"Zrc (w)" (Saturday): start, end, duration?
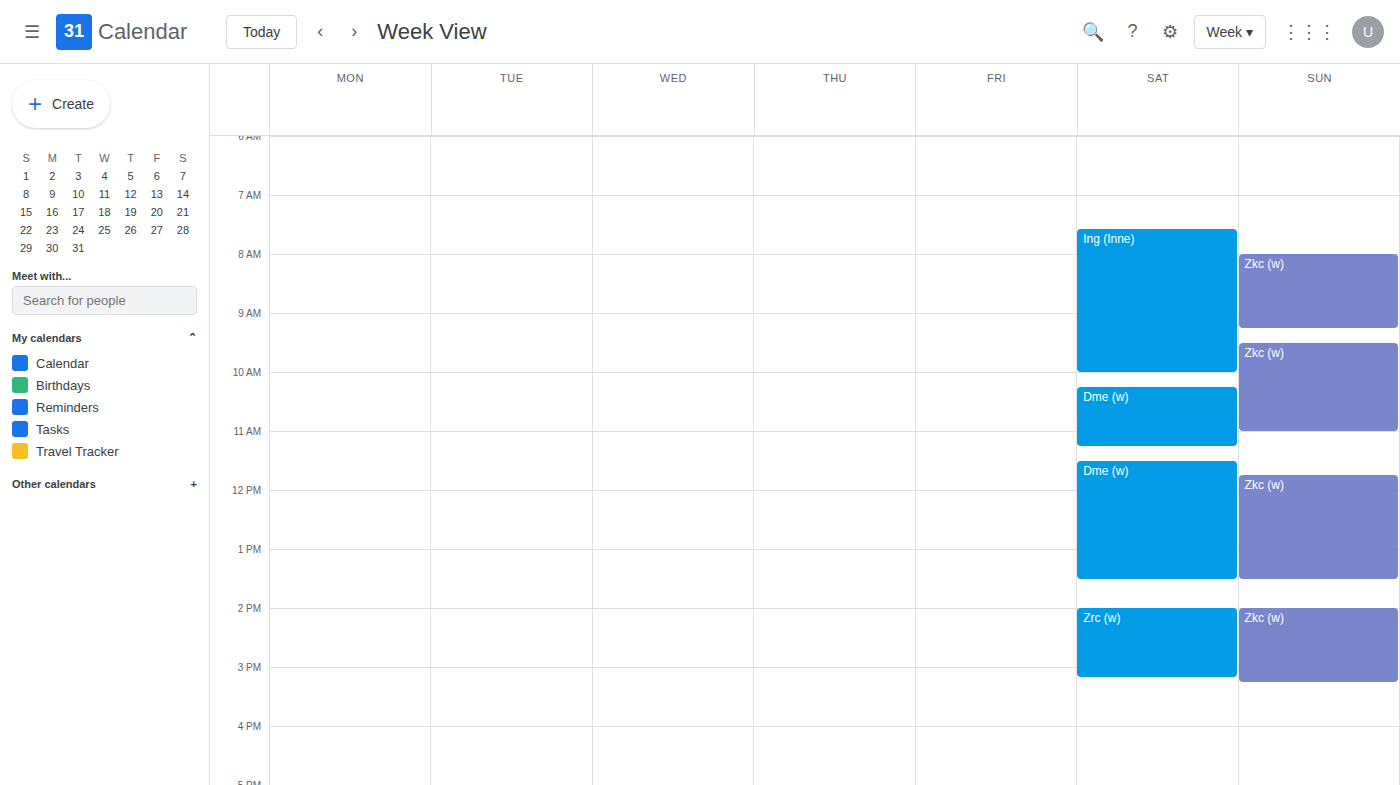
2:00 PM to 3:10 PM, 1 hour 10 minutes